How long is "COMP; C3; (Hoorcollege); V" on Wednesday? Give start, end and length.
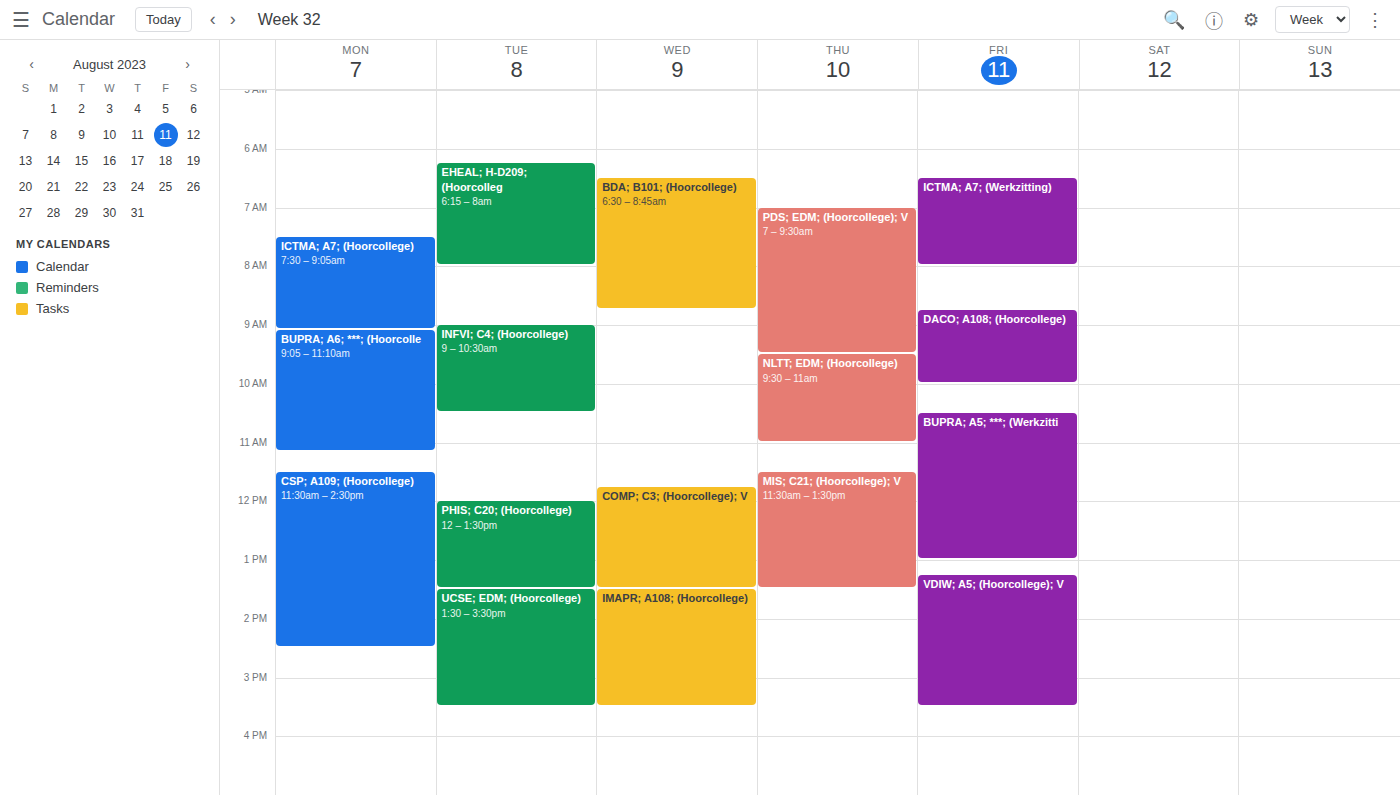
11:45 AM to 1:30 PM, 1 hour 45 minutes